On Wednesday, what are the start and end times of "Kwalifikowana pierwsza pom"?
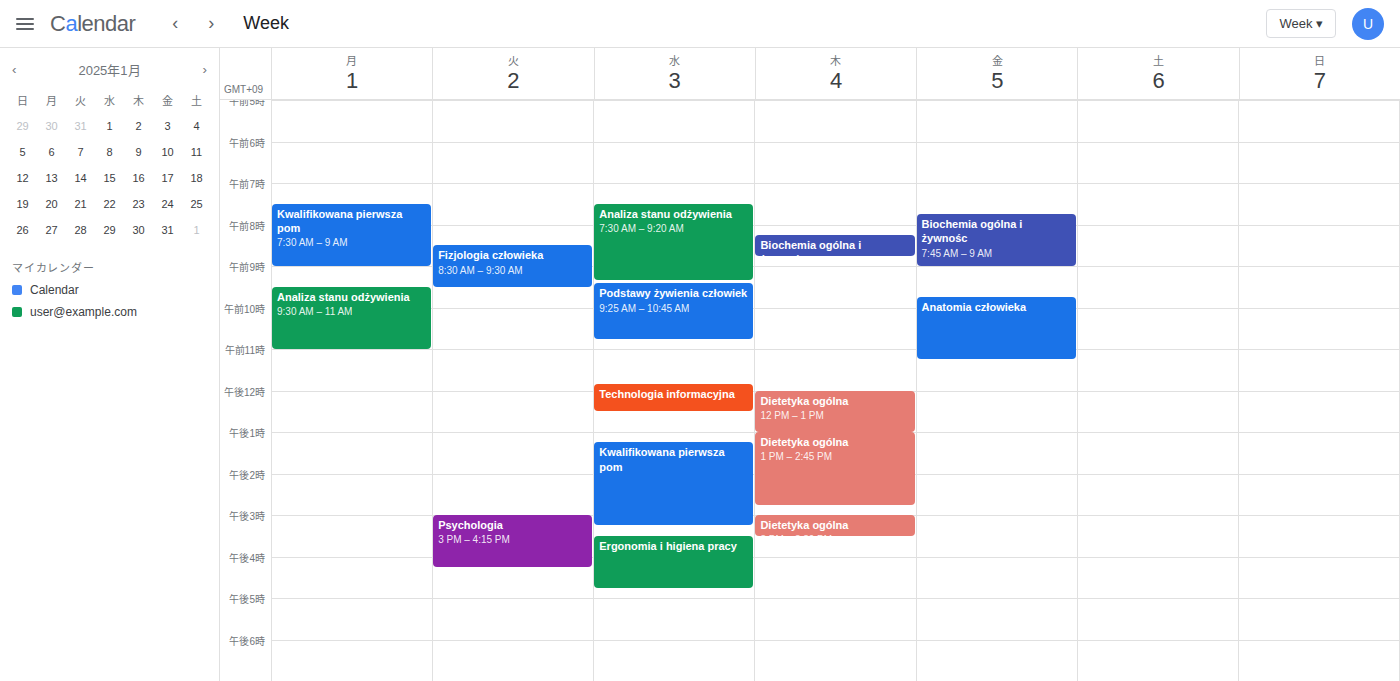
1:15 PM to 3:15 PM